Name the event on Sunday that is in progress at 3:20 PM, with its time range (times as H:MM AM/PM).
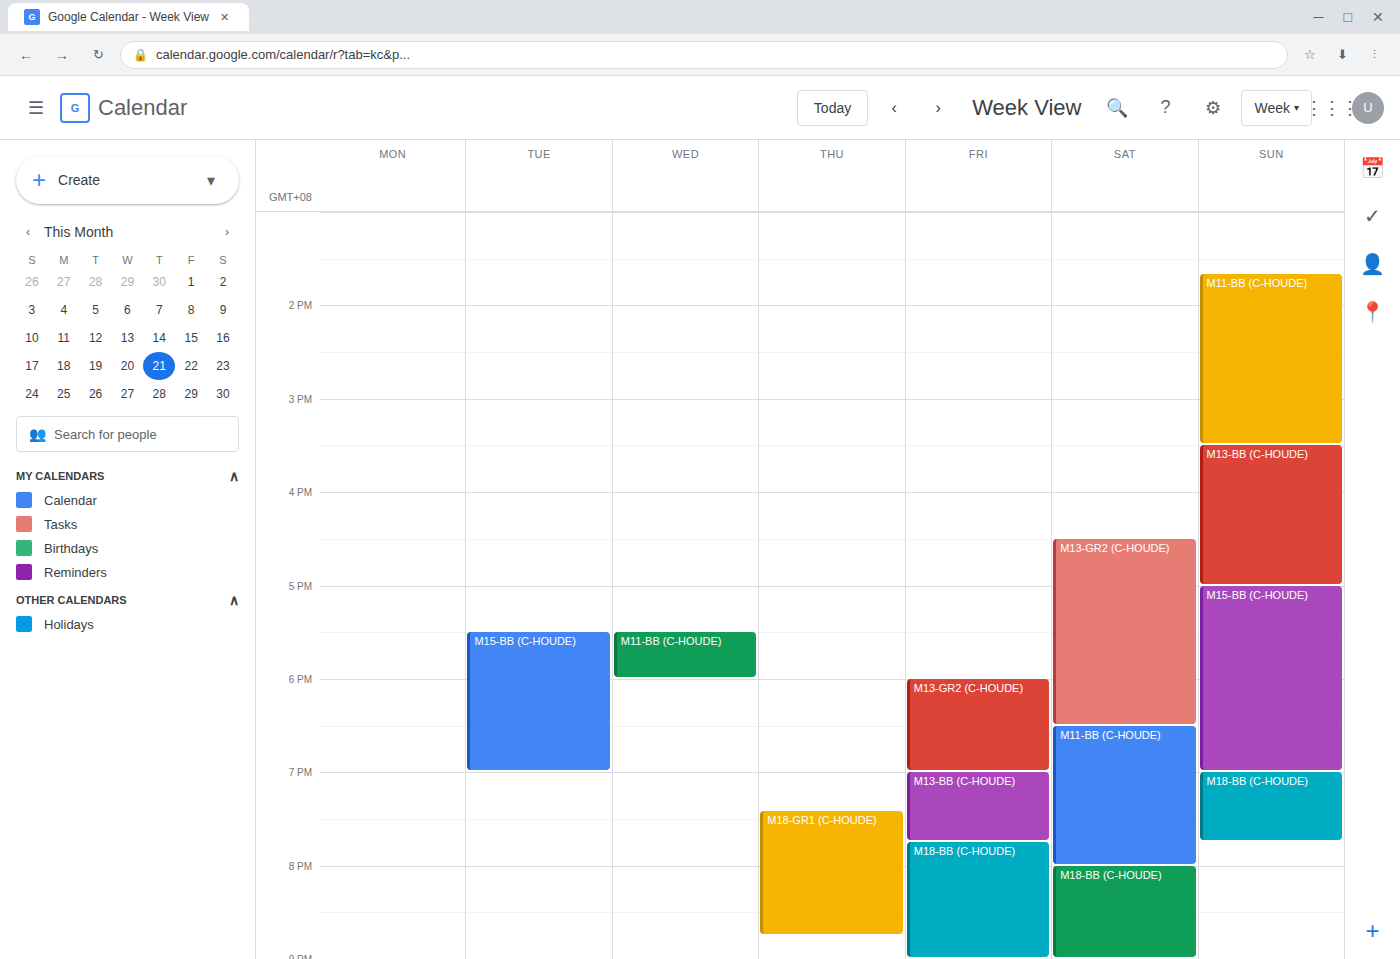
"M11-BB (C-HOUDE)", 1:40 PM to 3:30 PM